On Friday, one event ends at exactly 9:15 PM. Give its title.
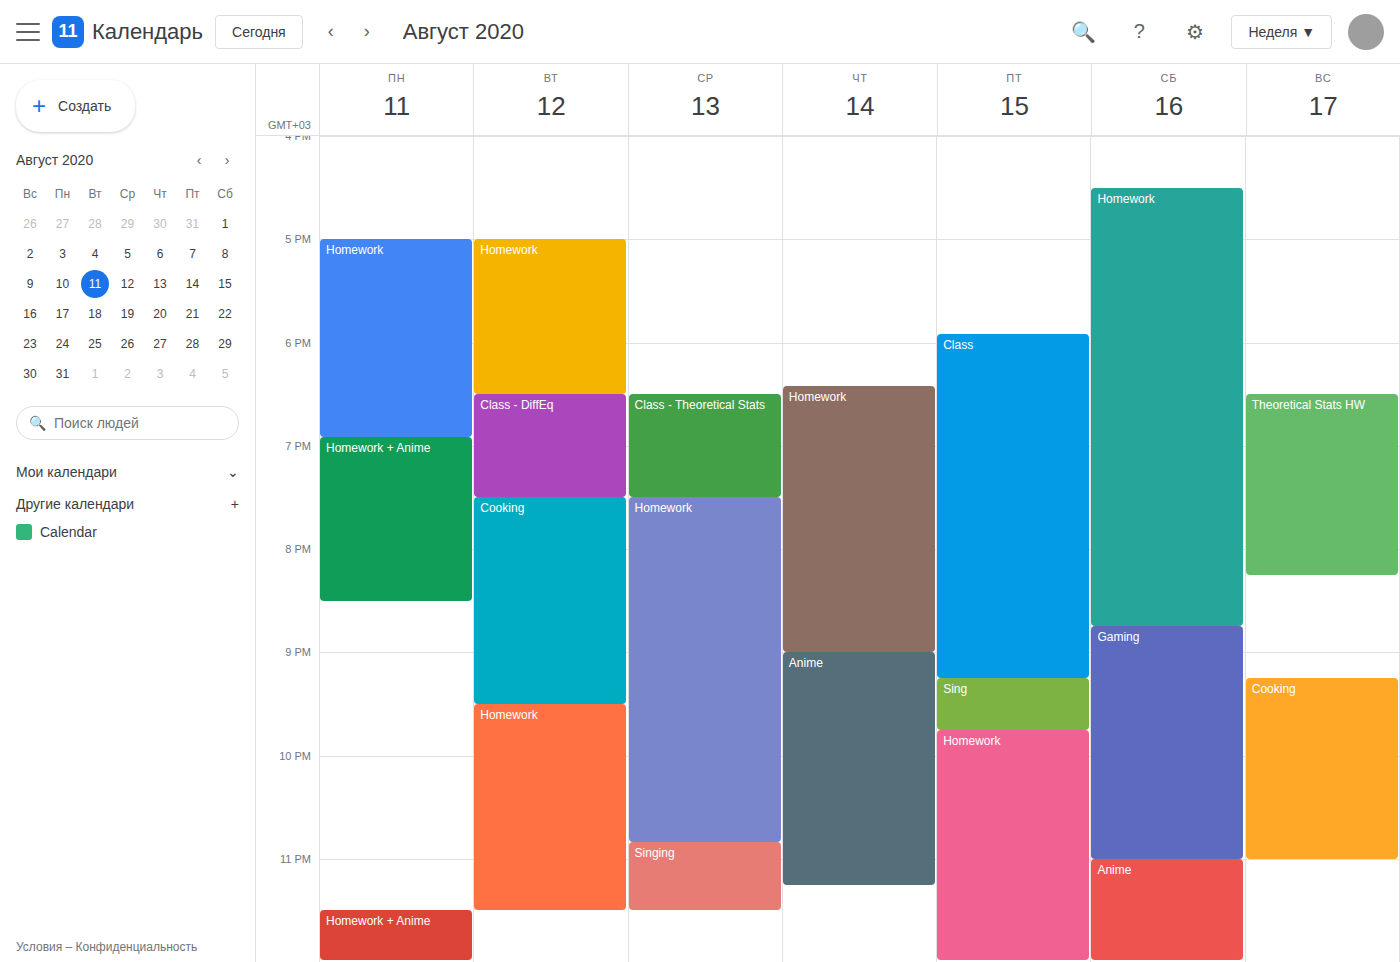
"Class"